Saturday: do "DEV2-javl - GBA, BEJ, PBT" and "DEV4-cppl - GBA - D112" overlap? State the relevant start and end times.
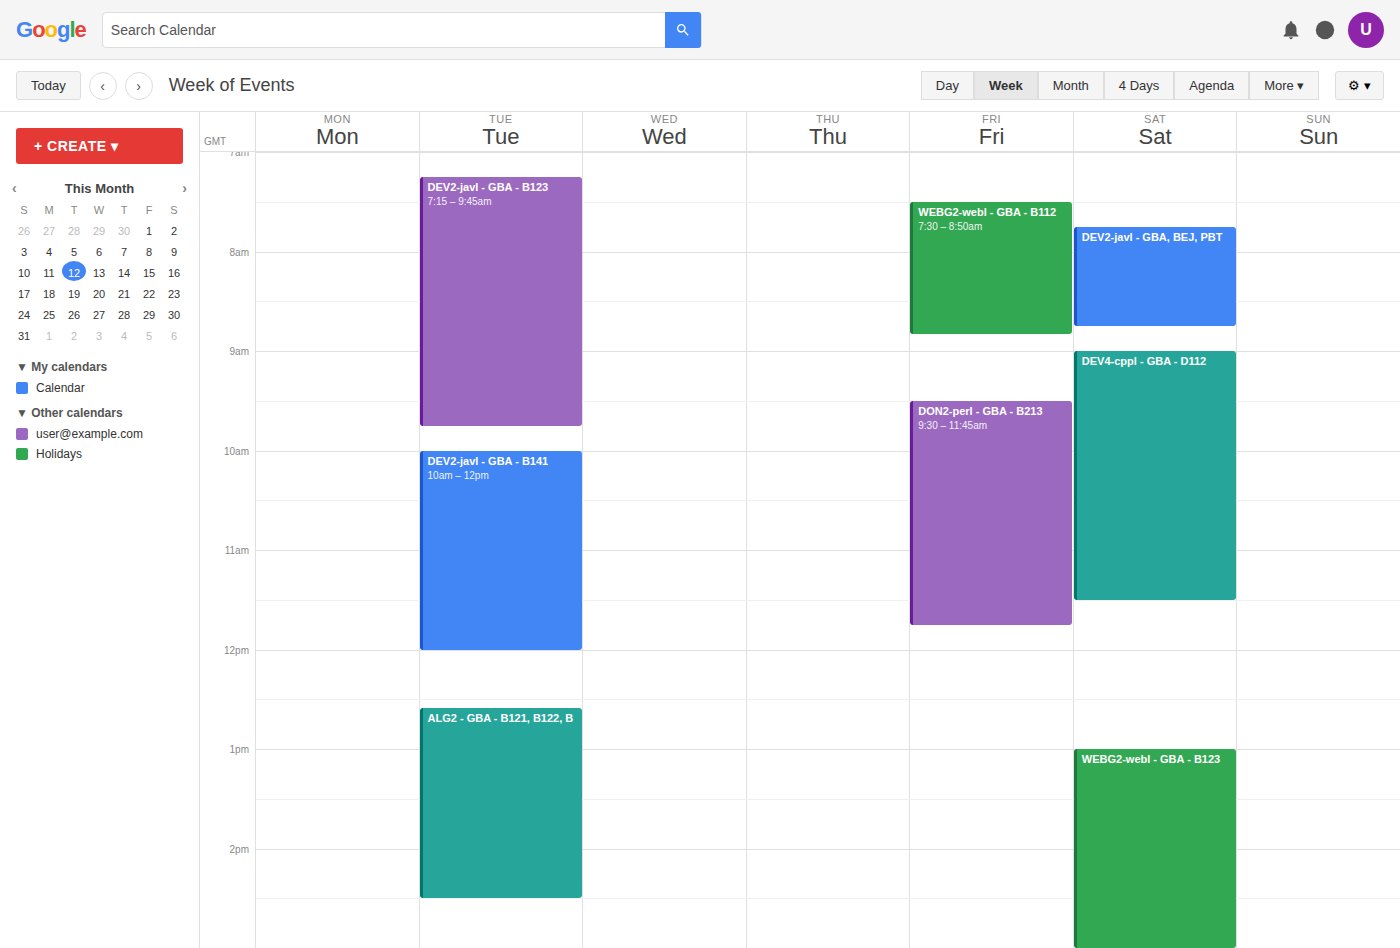
"DEV2-javl - GBA, BEJ, PBT" ends at 8:45 AM and "DEV4-cppl - GBA - D112" starts at 9:00 AM -- no overlap.